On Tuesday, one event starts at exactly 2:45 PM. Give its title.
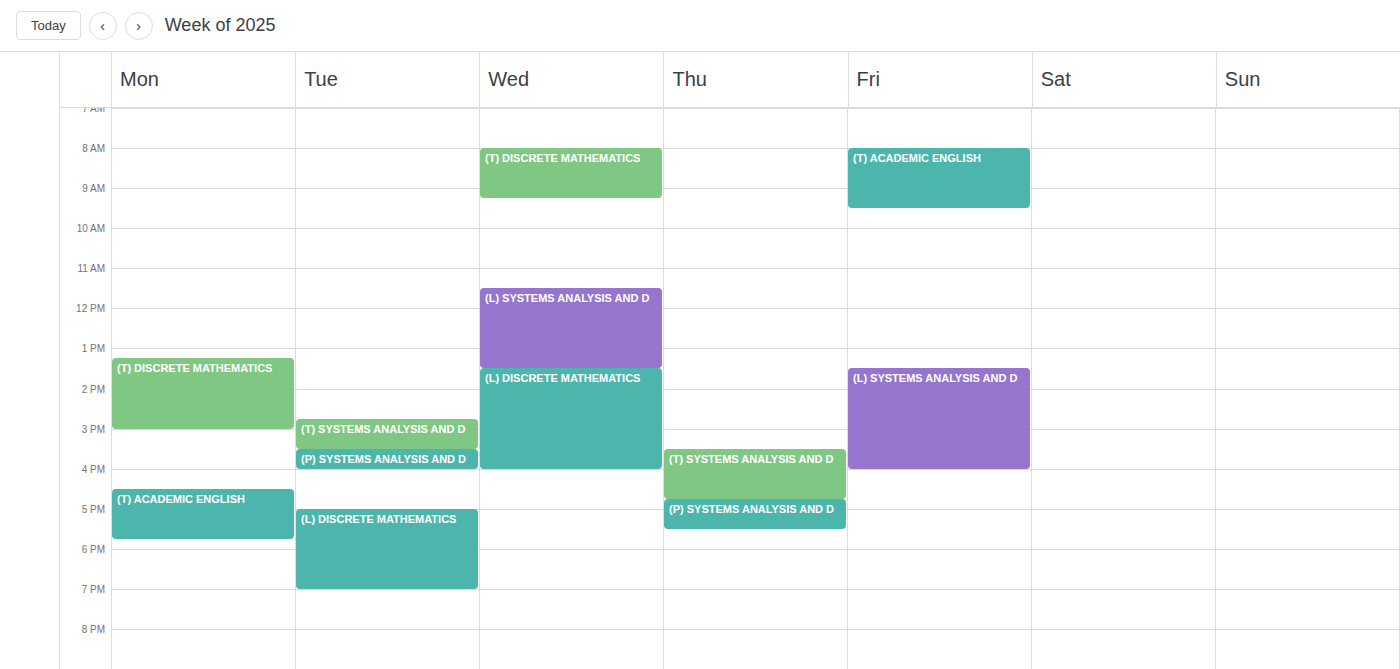
"(T) SYSTEMS ANALYSIS AND D"